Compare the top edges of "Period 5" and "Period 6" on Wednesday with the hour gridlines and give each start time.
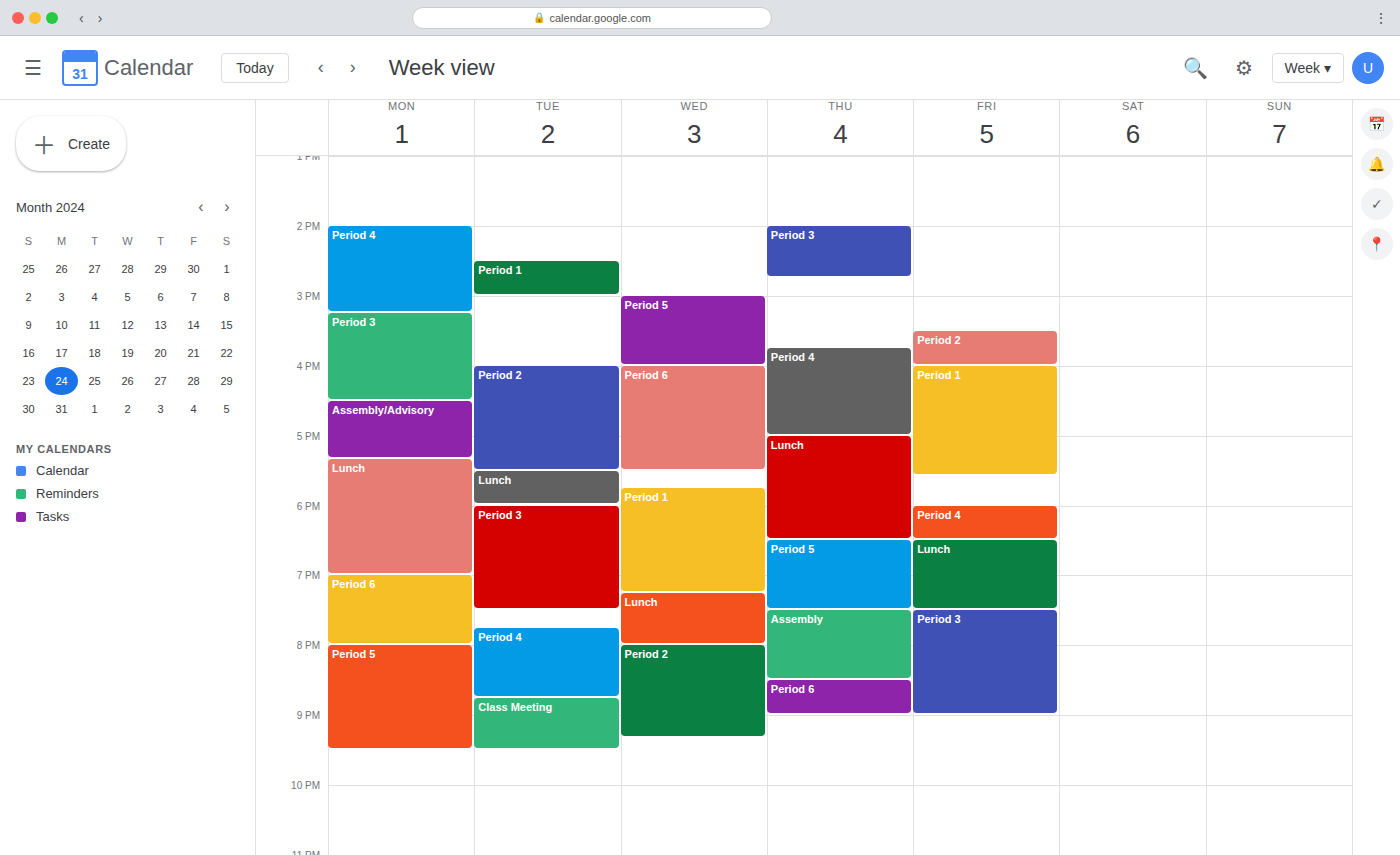
"Period 5": 3:00 PM, exactly on the 3 PM line. "Period 6": 4:00 PM, exactly on the 4 PM line.